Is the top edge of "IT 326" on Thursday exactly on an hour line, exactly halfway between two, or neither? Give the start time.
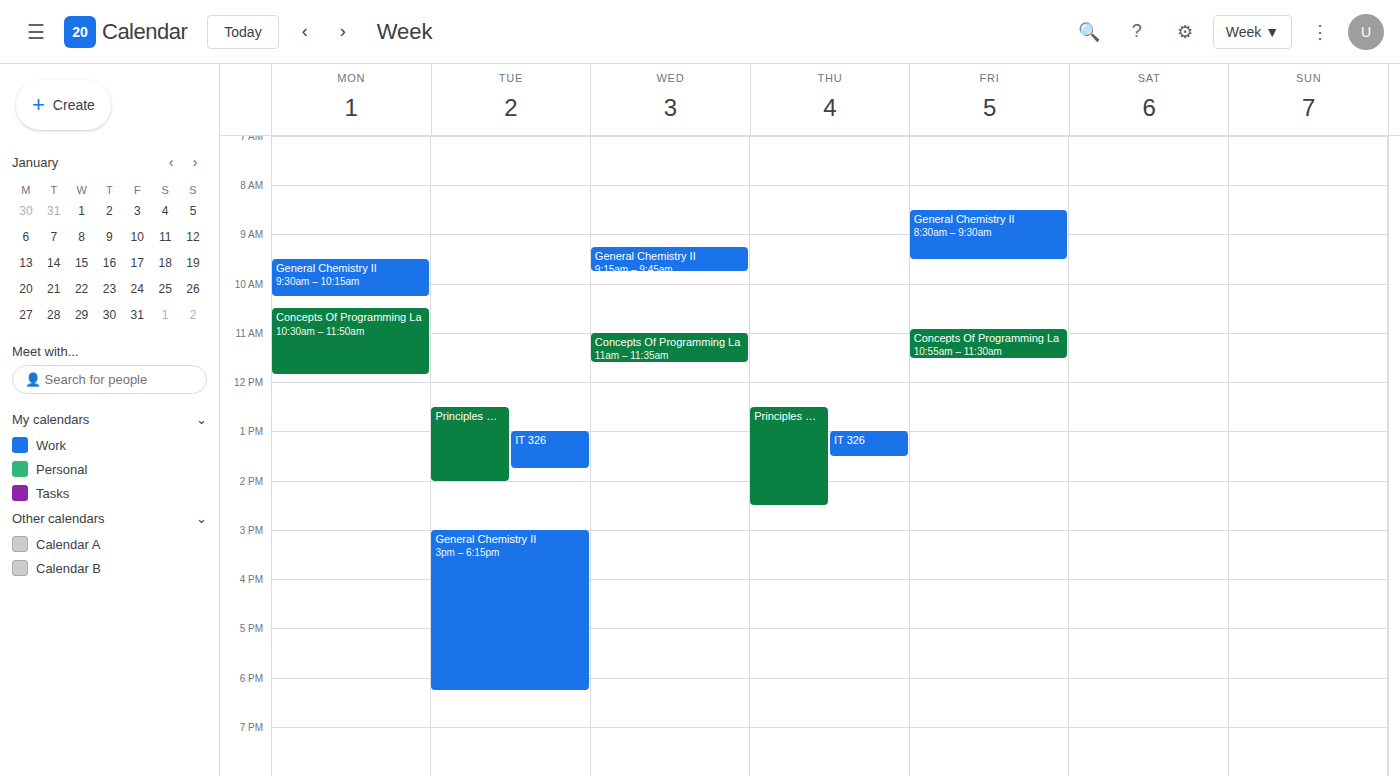
1:00 PM -- exactly on the 1 PM line.